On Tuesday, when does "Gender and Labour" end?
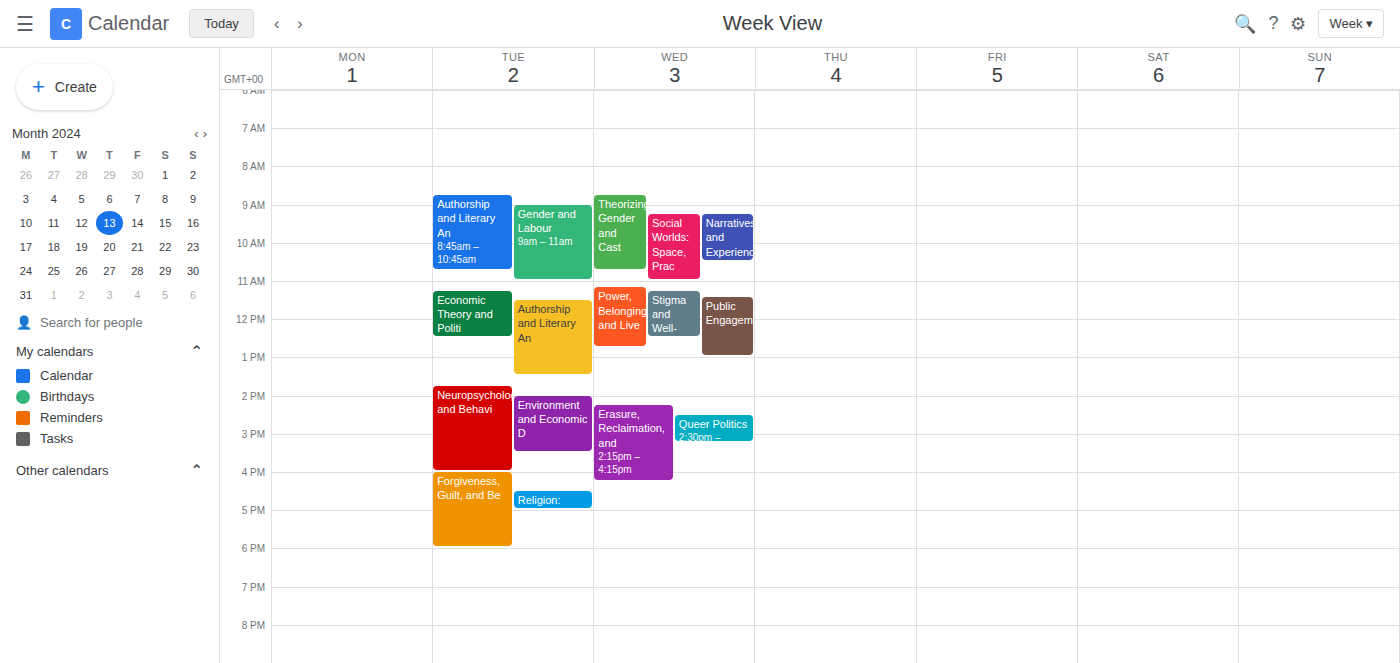
11:00 AM